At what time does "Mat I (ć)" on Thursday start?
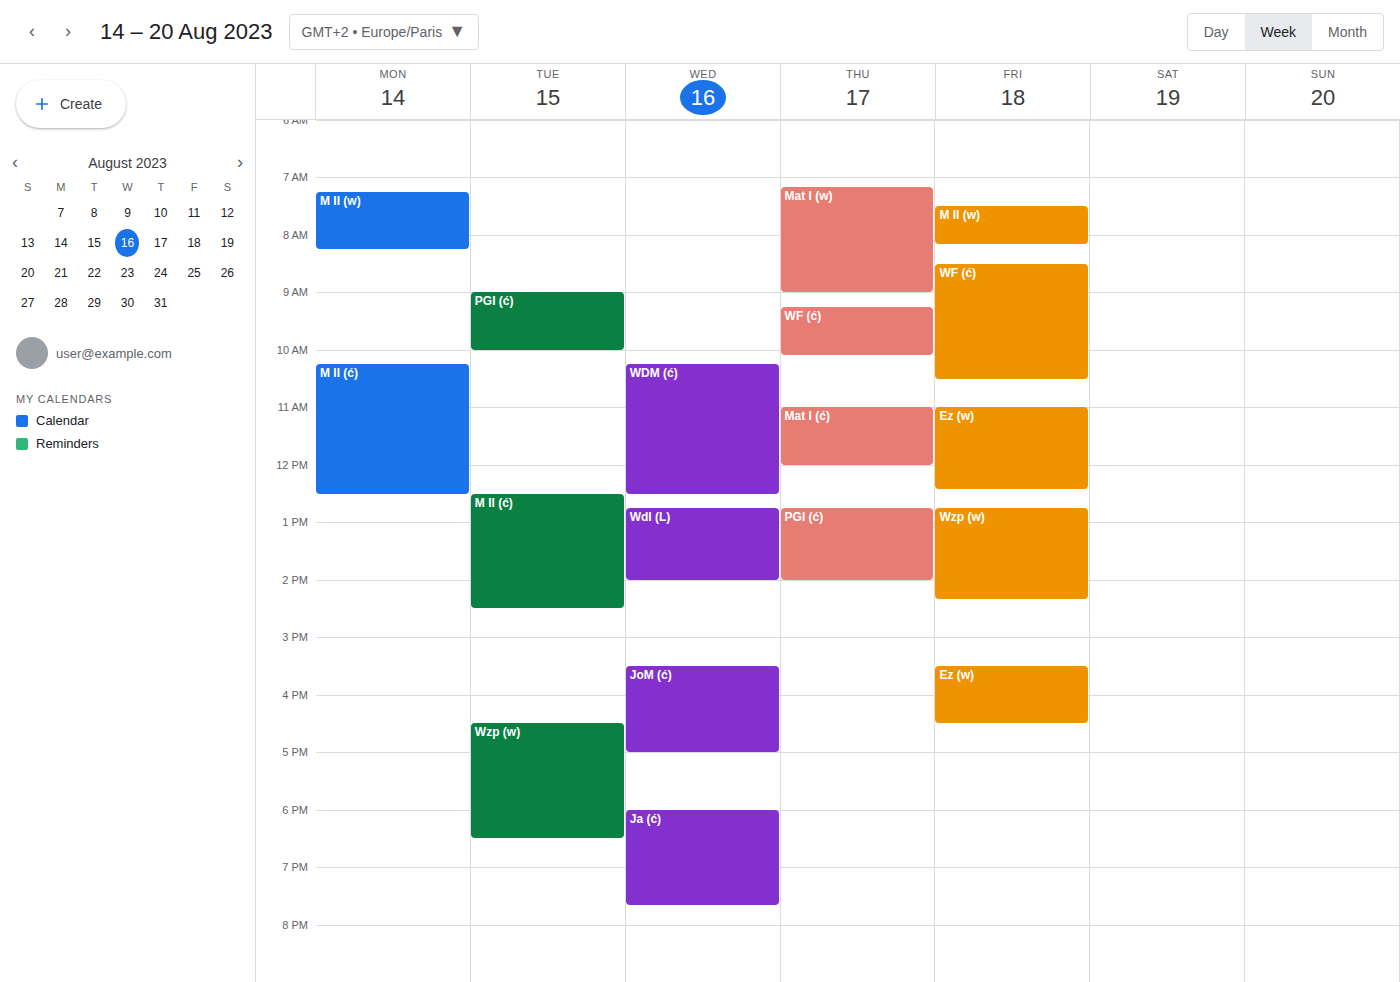
11:00 AM